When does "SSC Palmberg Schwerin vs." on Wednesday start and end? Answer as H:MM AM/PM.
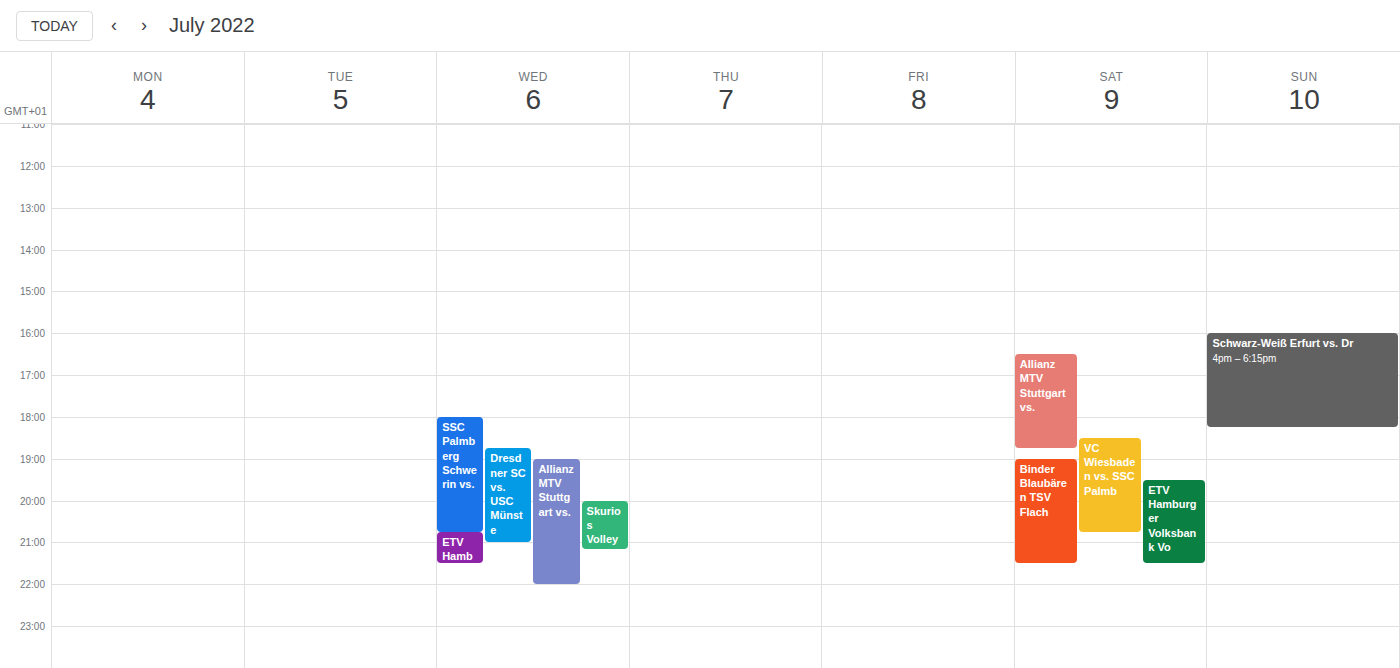
6:00 PM to 8:45 PM